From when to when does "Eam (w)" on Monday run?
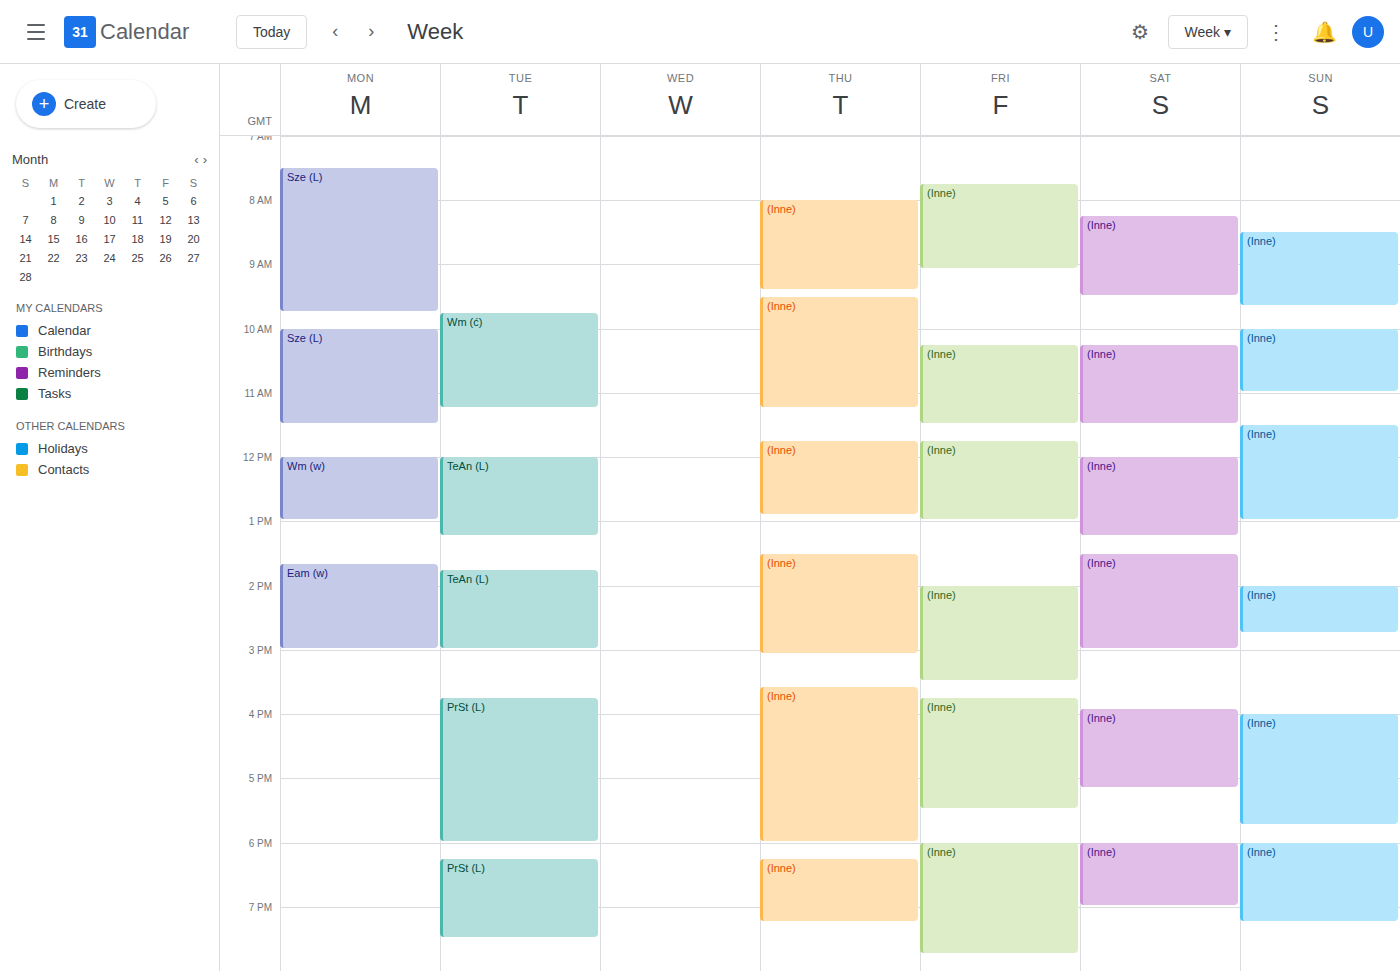
1:40 PM to 3:00 PM